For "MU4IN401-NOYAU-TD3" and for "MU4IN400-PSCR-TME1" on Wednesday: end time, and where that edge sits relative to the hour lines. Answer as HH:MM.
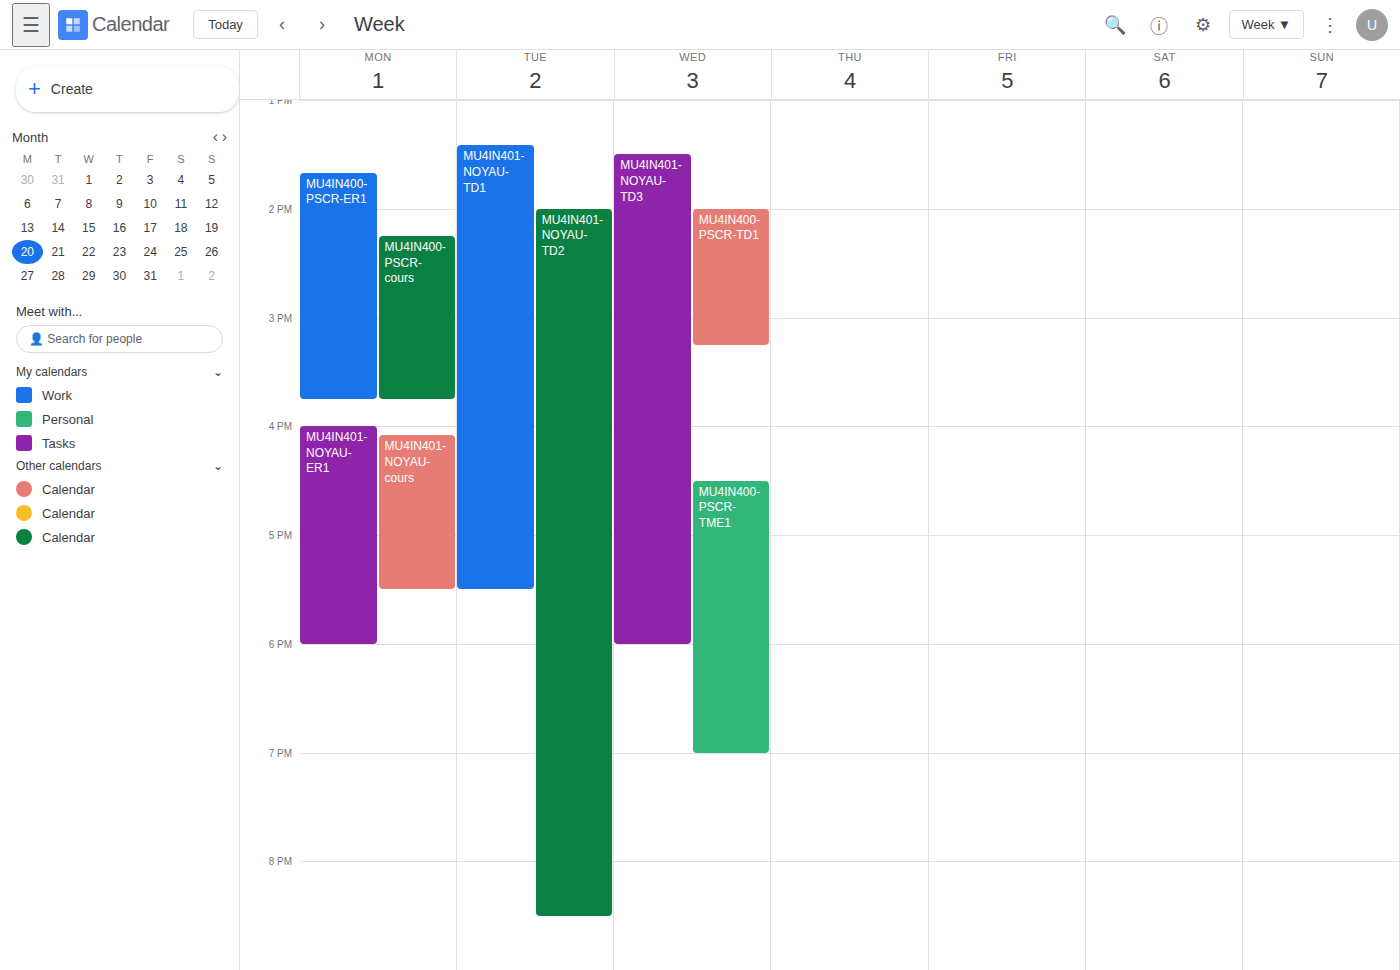
"MU4IN401-NOYAU-TD3": 18:00, exactly on the 18:00 line. "MU4IN400-PSCR-TME1": 19:00, exactly on the 19:00 line.